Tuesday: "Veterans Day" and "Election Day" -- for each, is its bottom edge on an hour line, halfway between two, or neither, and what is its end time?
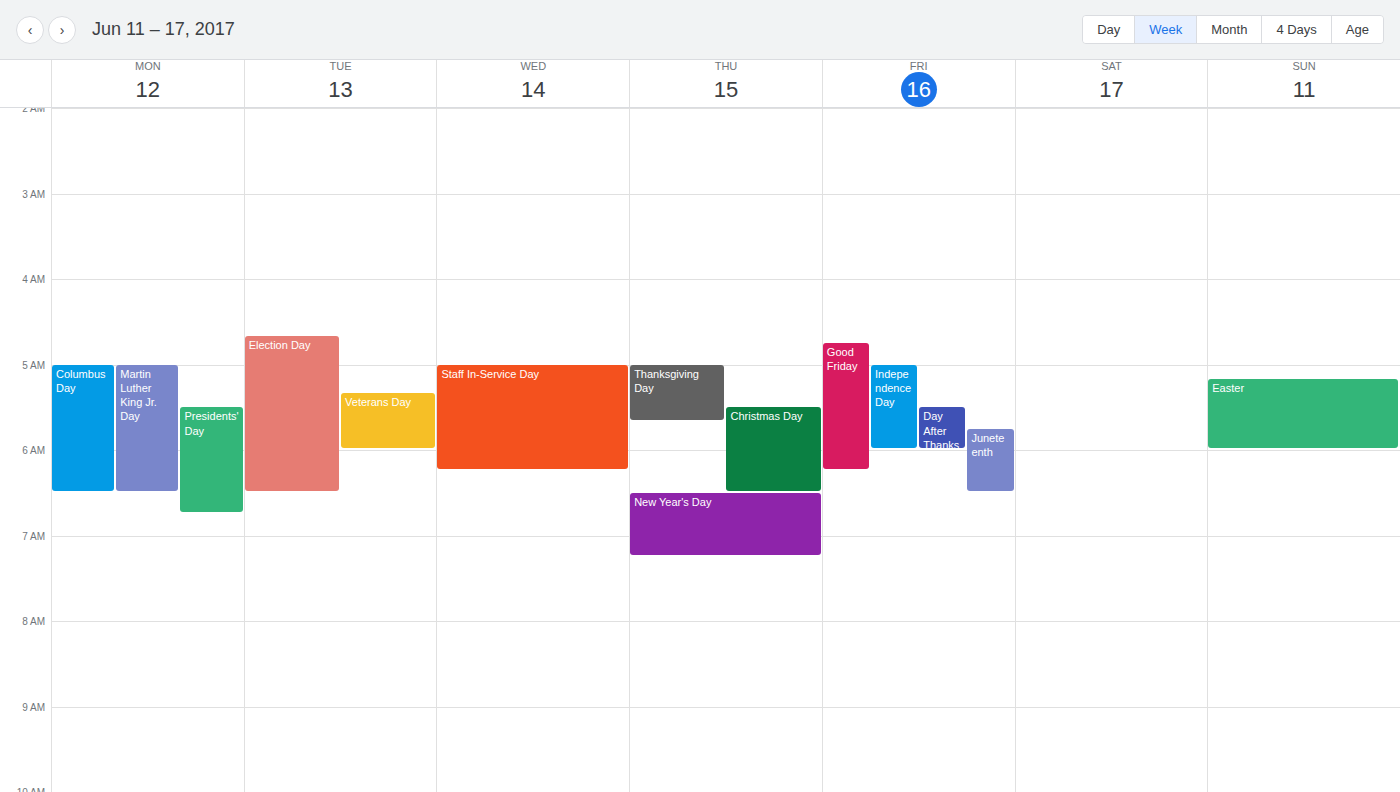
"Veterans Day": 6:00 AM, exactly on the 6 AM line. "Election Day": 6:30 AM, halfway between the 6 AM and 7 AM lines.